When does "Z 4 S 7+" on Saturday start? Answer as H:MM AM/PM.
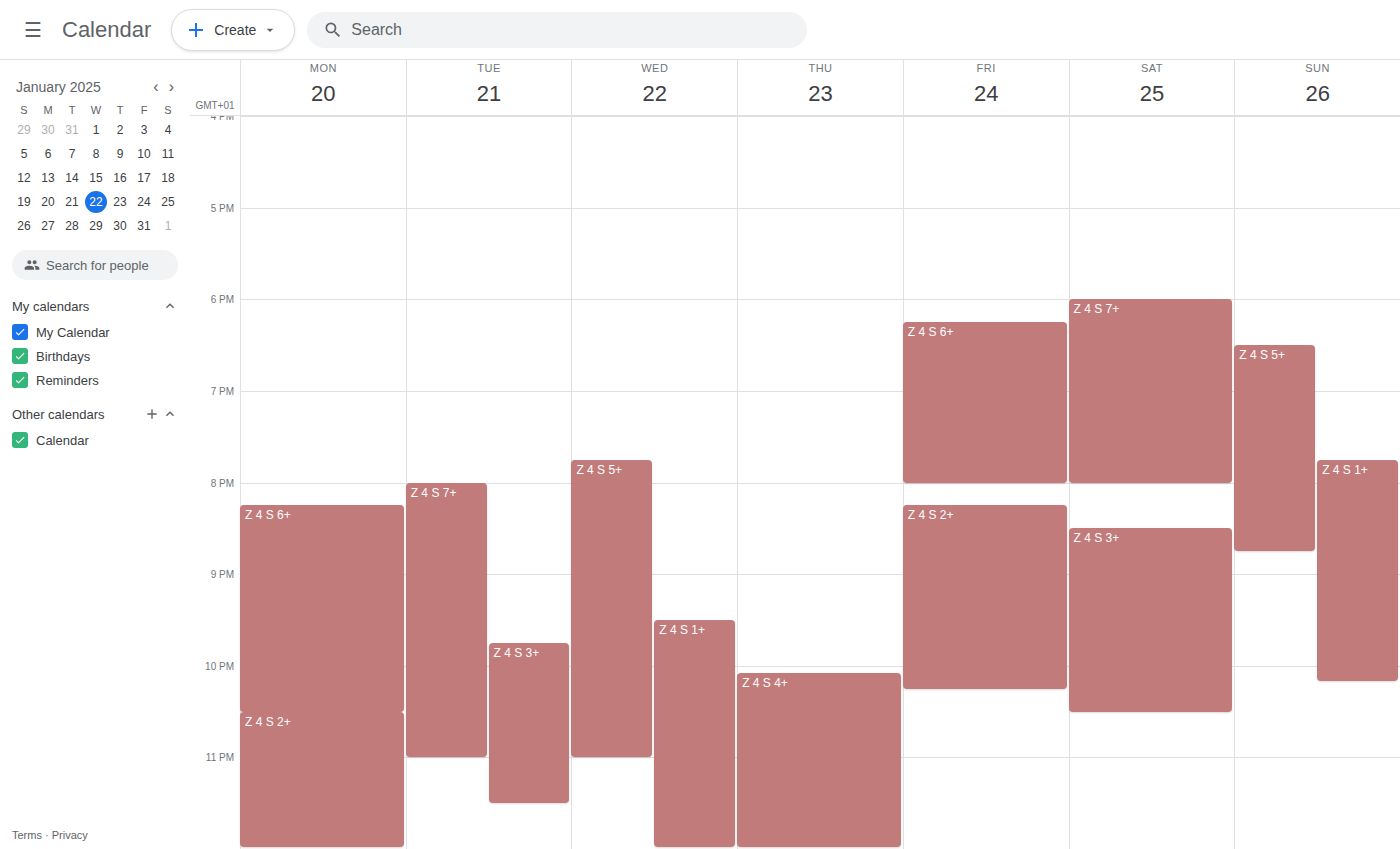
6:00 PM